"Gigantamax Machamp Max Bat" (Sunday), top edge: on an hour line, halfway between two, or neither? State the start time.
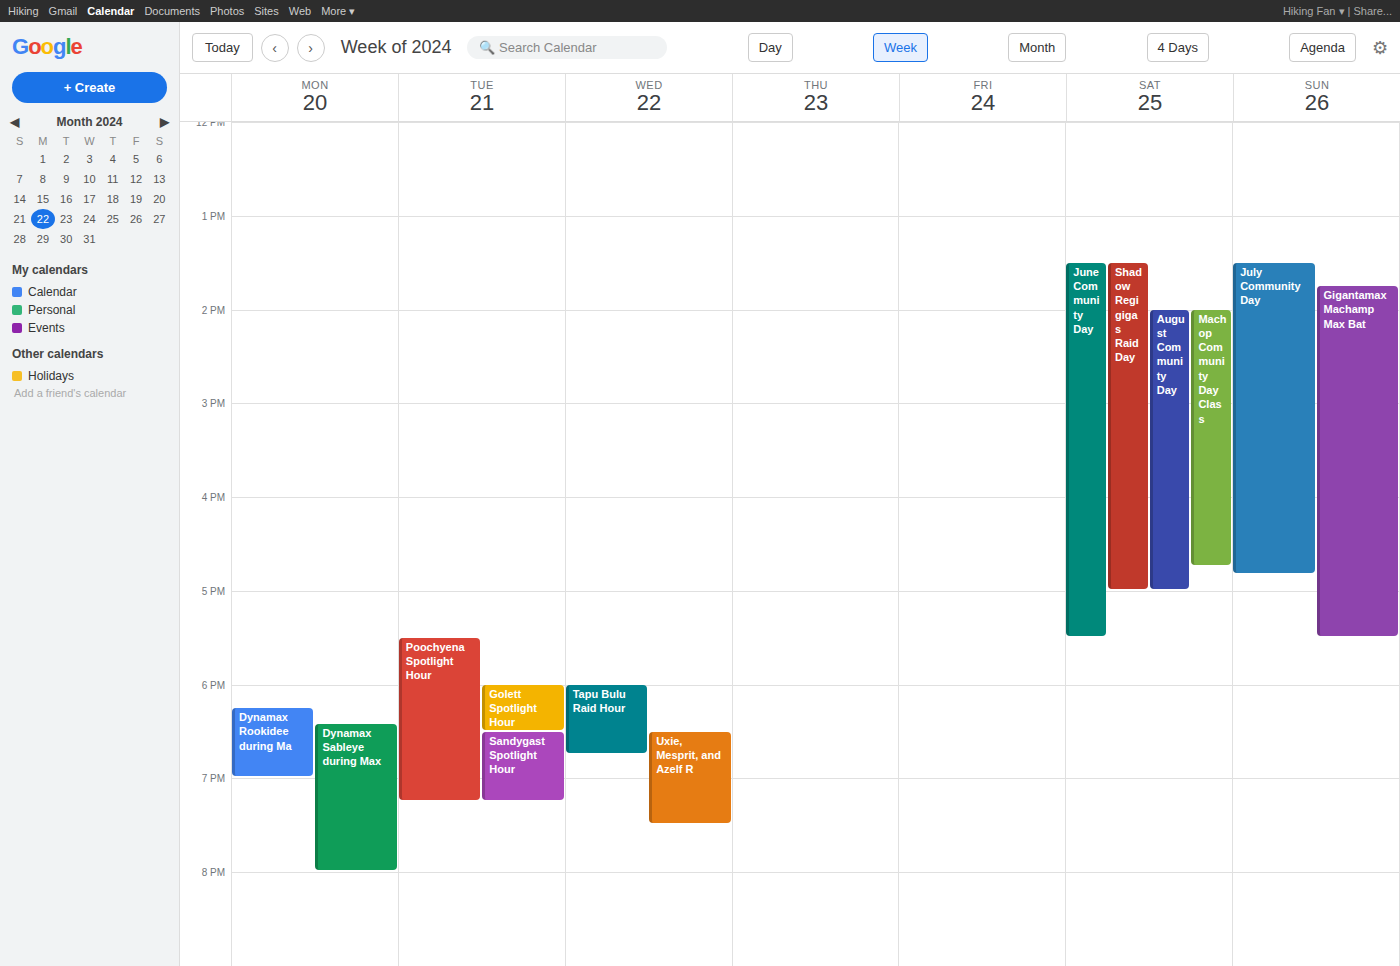
1:45 PM -- neither: three quarters of the way from the 1 PM line to the 2 PM line.